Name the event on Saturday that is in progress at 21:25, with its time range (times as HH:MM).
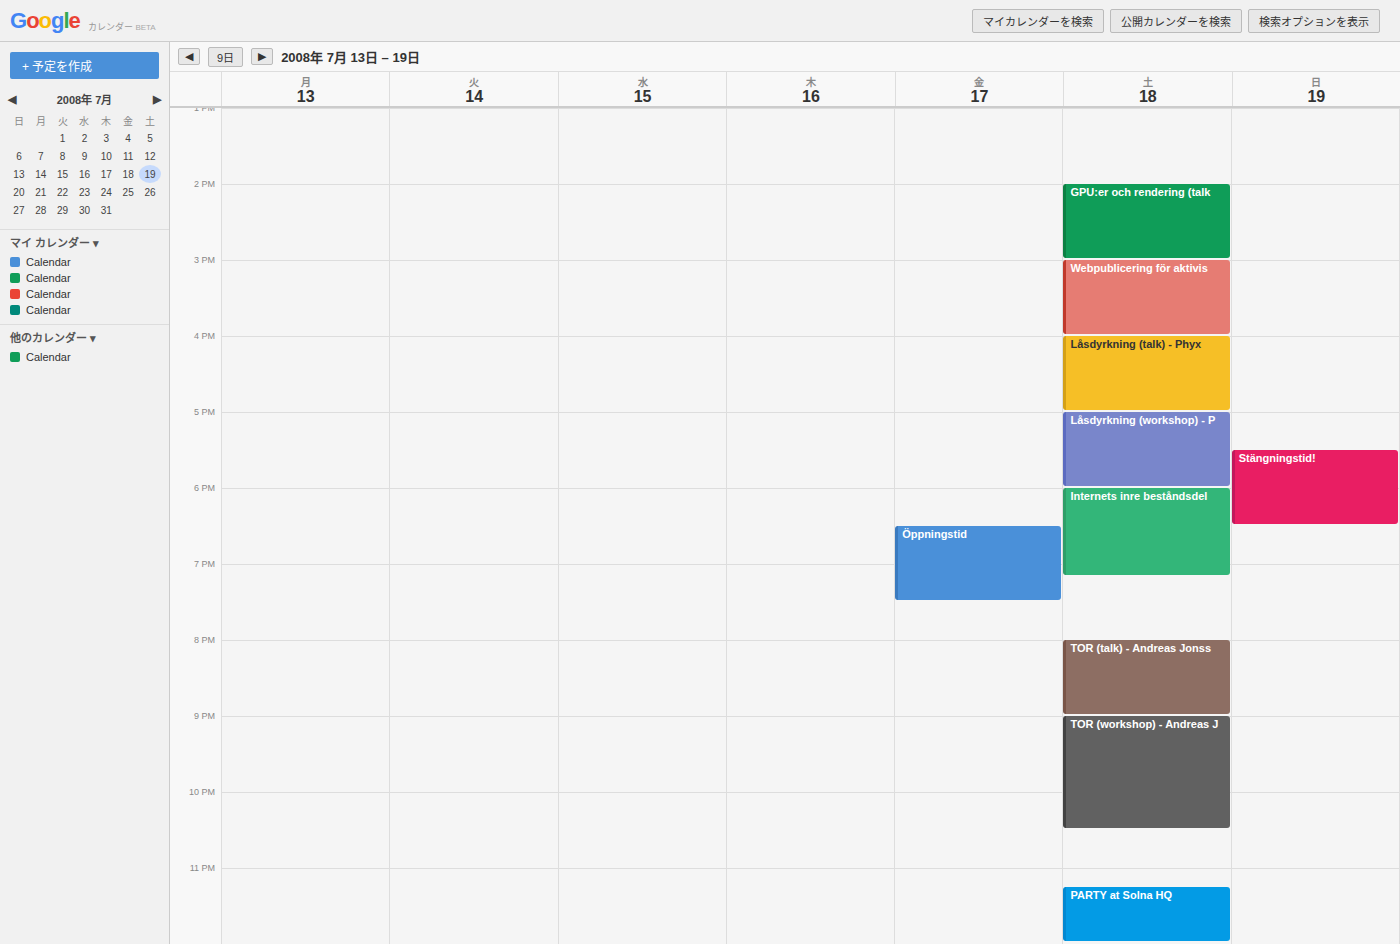
"TOR (workshop) - Andreas J", 21:00 to 22:30